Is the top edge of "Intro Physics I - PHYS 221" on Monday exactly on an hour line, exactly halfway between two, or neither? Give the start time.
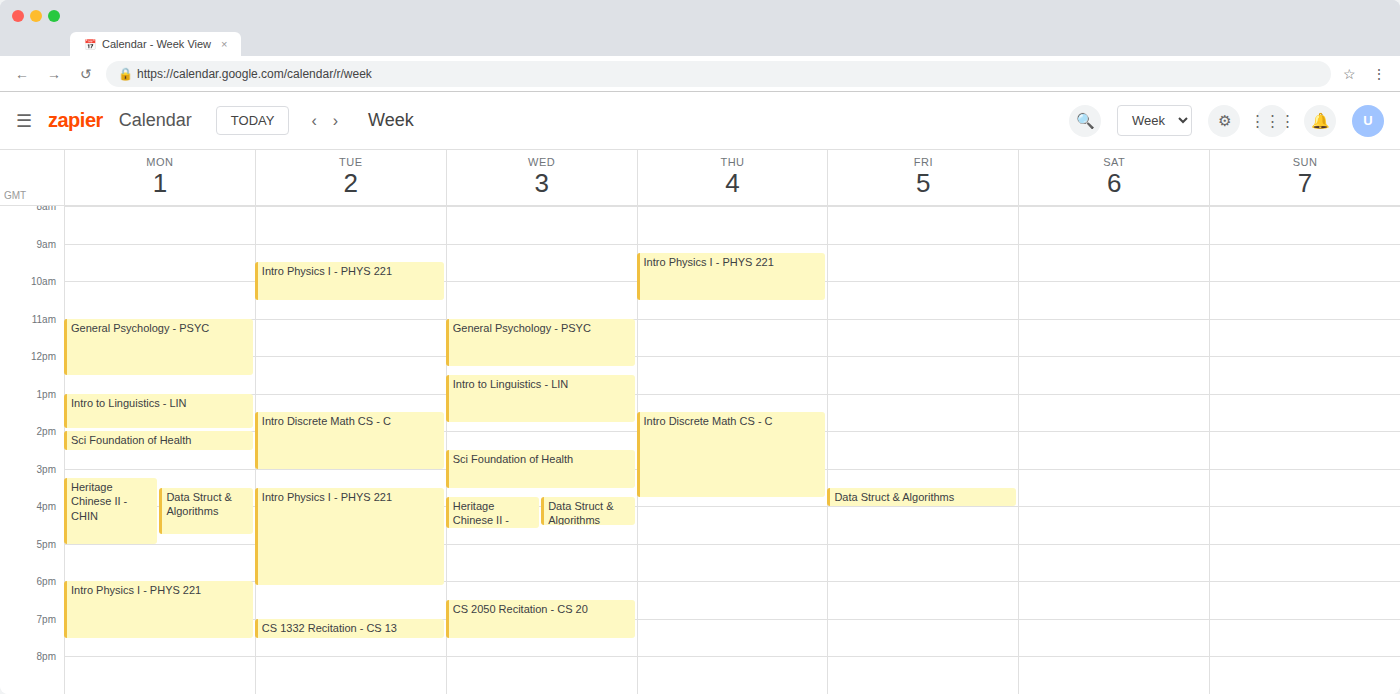
18:00 -- exactly on the 18:00 line.